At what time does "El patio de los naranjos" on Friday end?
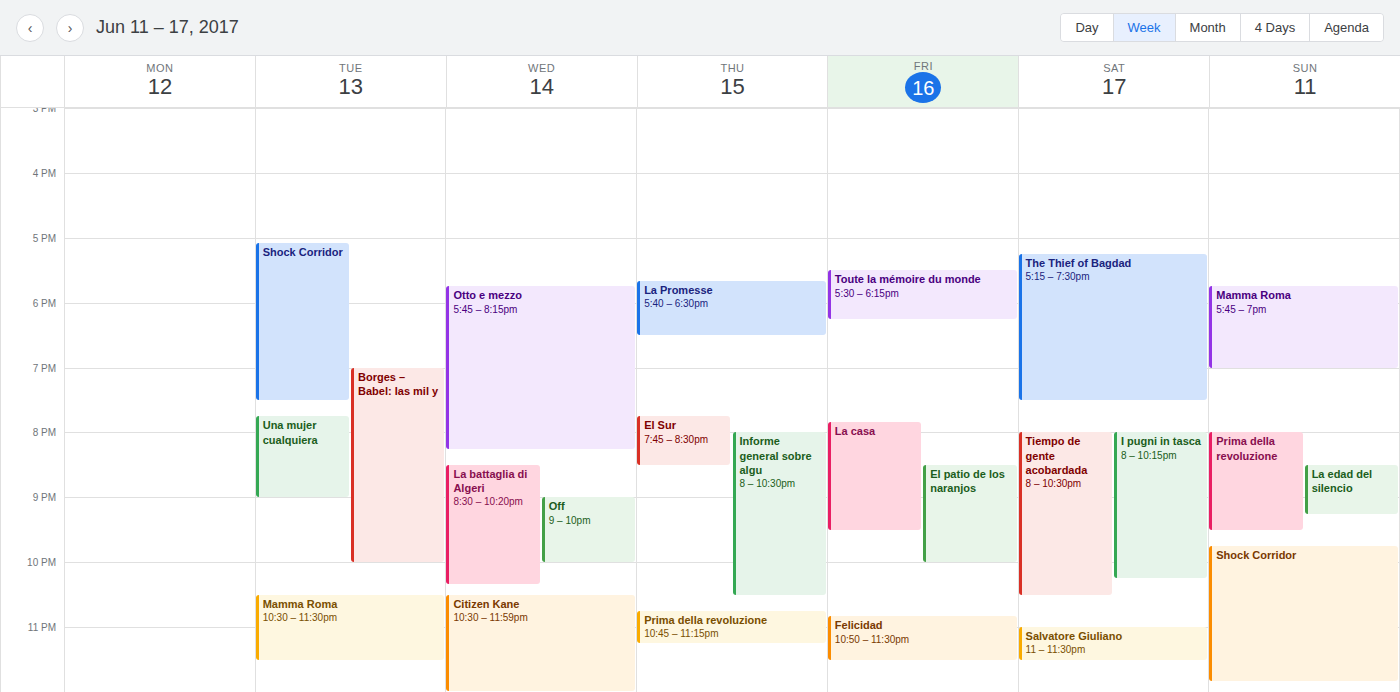
10:00 PM